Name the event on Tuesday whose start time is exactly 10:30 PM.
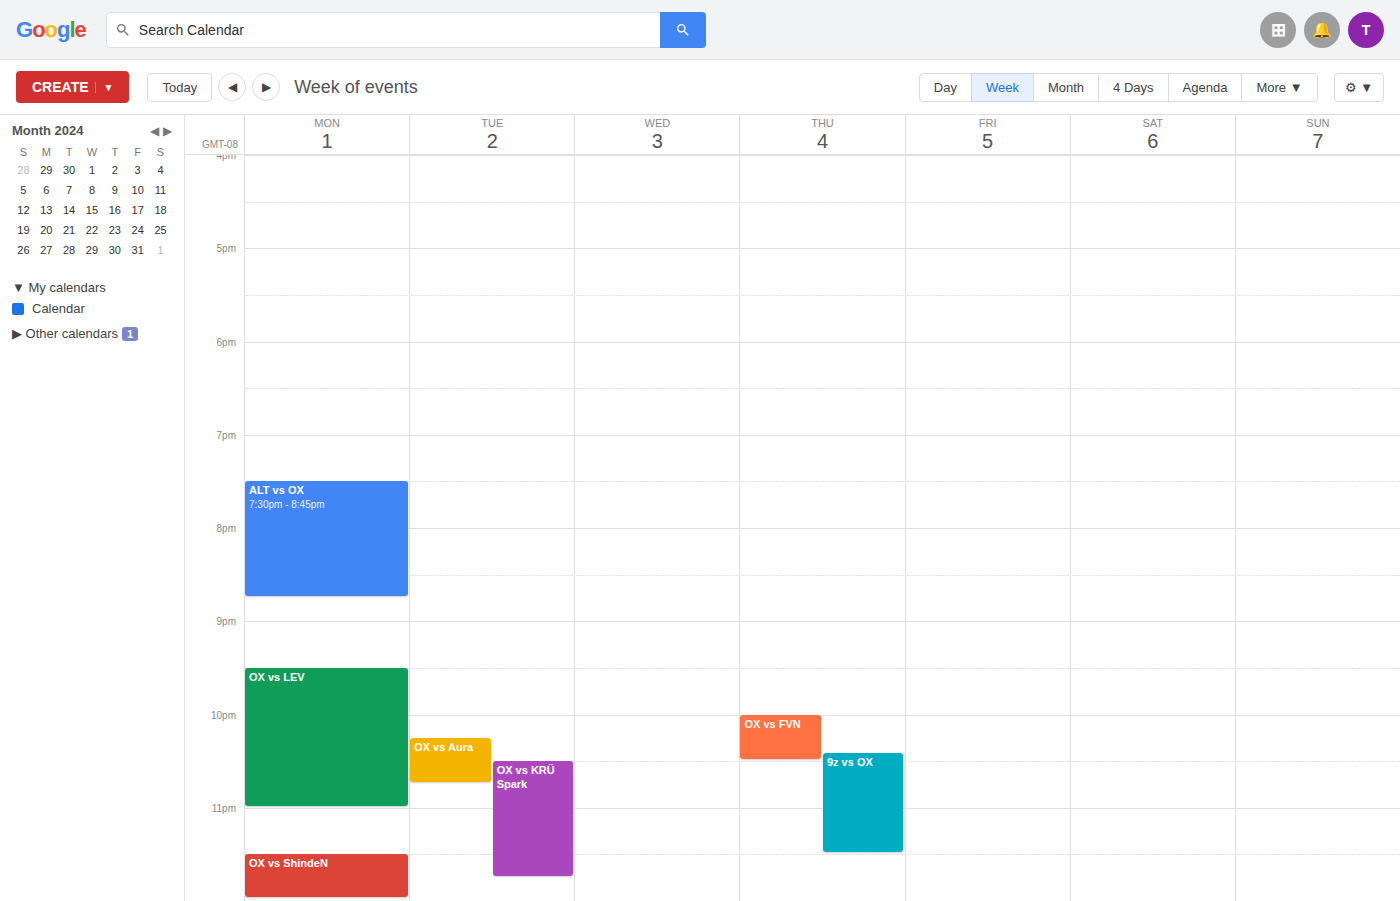
"OX vs KRÜ Spark"